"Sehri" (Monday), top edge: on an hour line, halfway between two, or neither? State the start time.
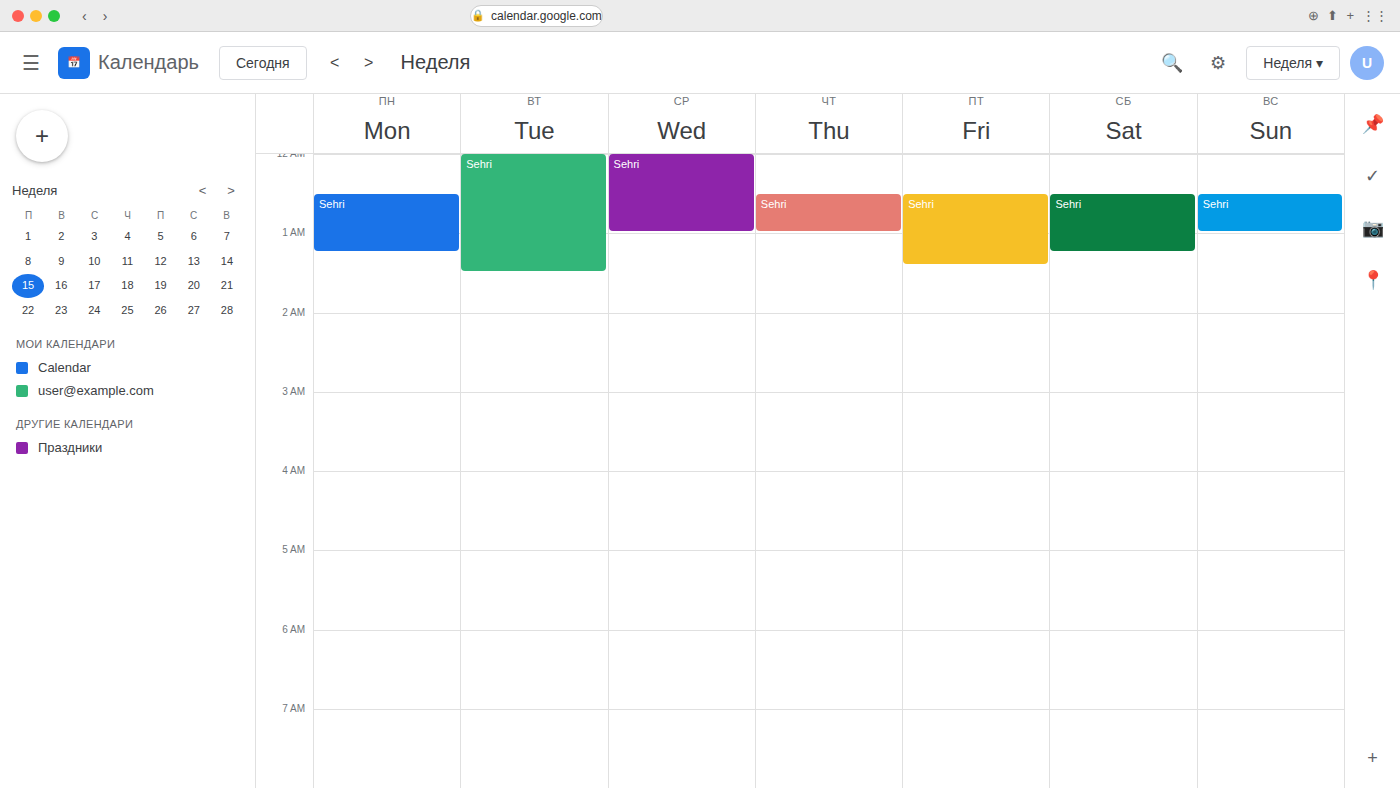
12:30 AM -- halfway between the 12 AM and 1 AM lines.